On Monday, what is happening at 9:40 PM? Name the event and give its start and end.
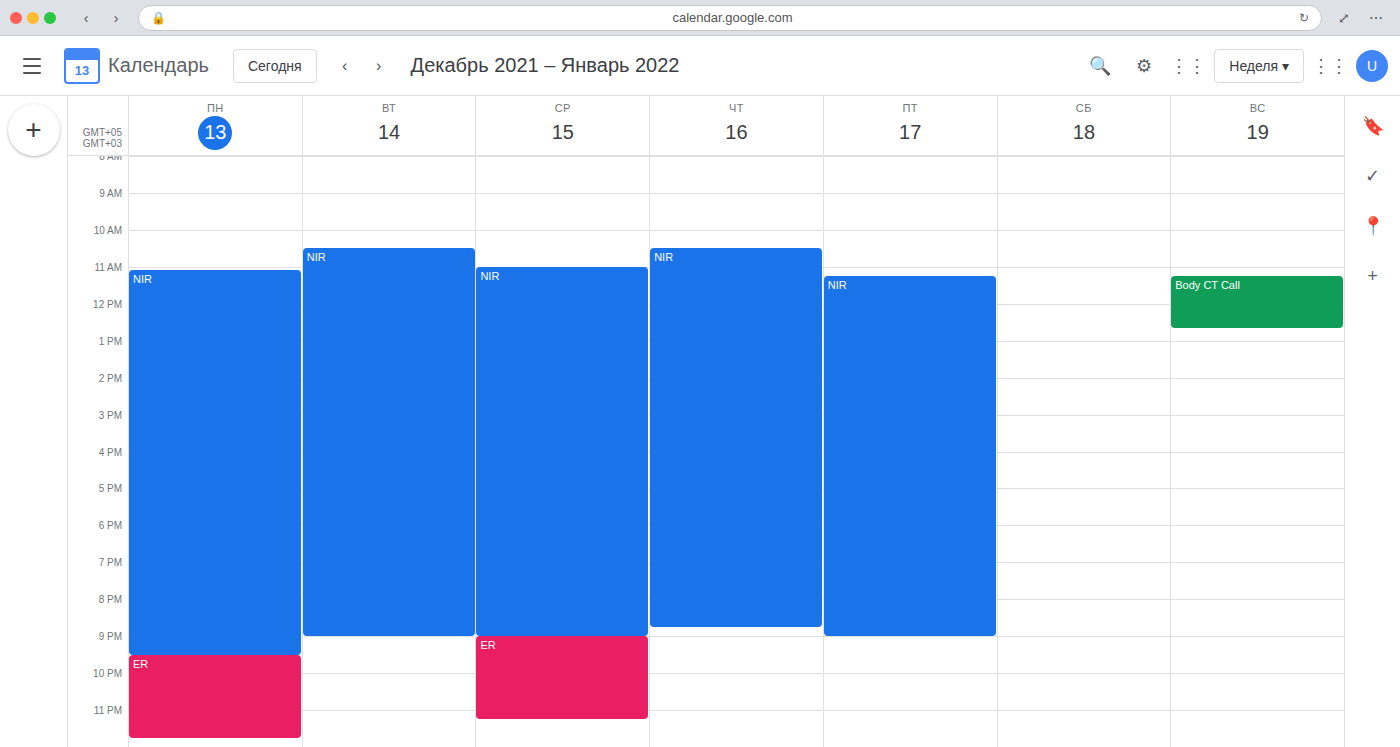
"ER", 9:30 PM to 11:45 PM